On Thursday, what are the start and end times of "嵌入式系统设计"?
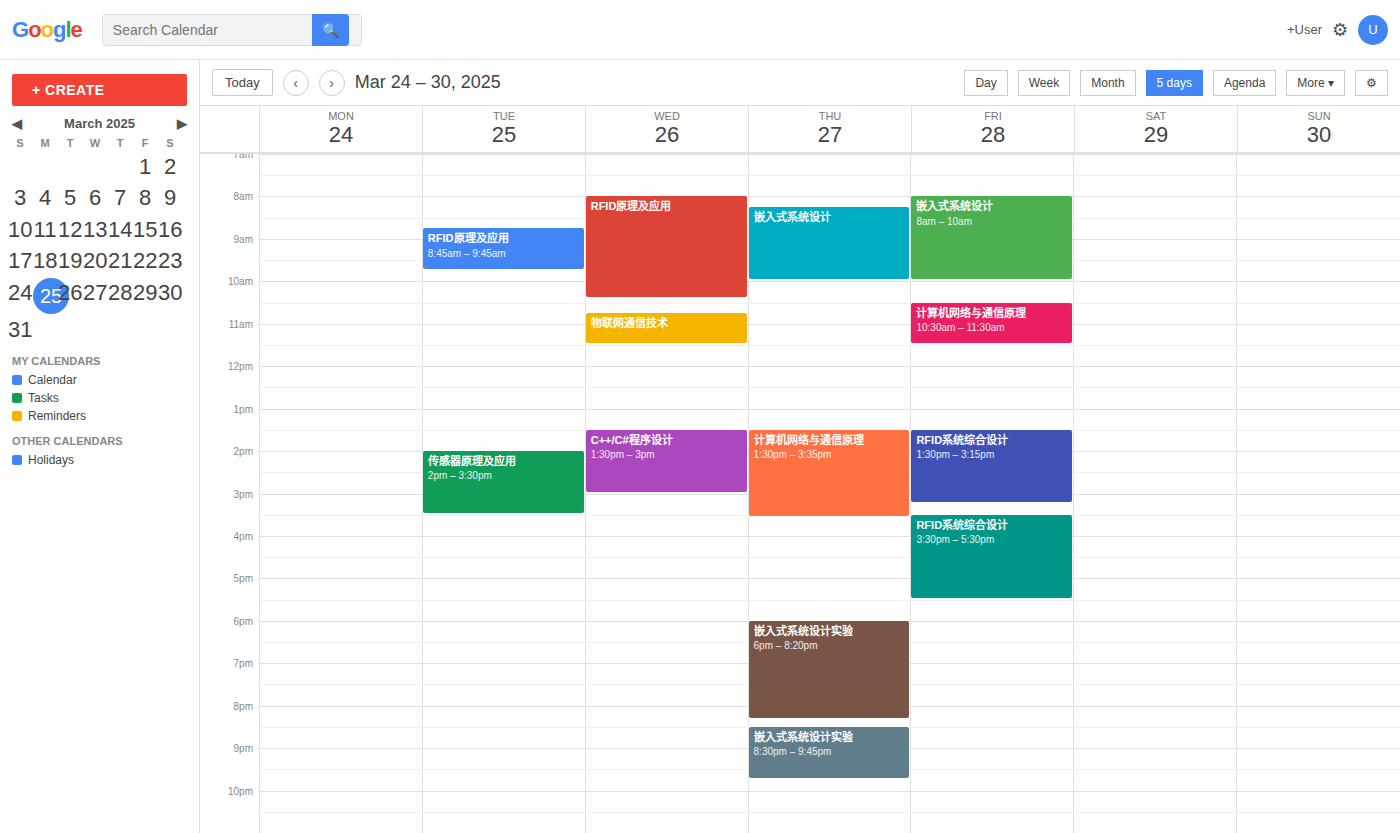
8:15 AM to 10:00 AM